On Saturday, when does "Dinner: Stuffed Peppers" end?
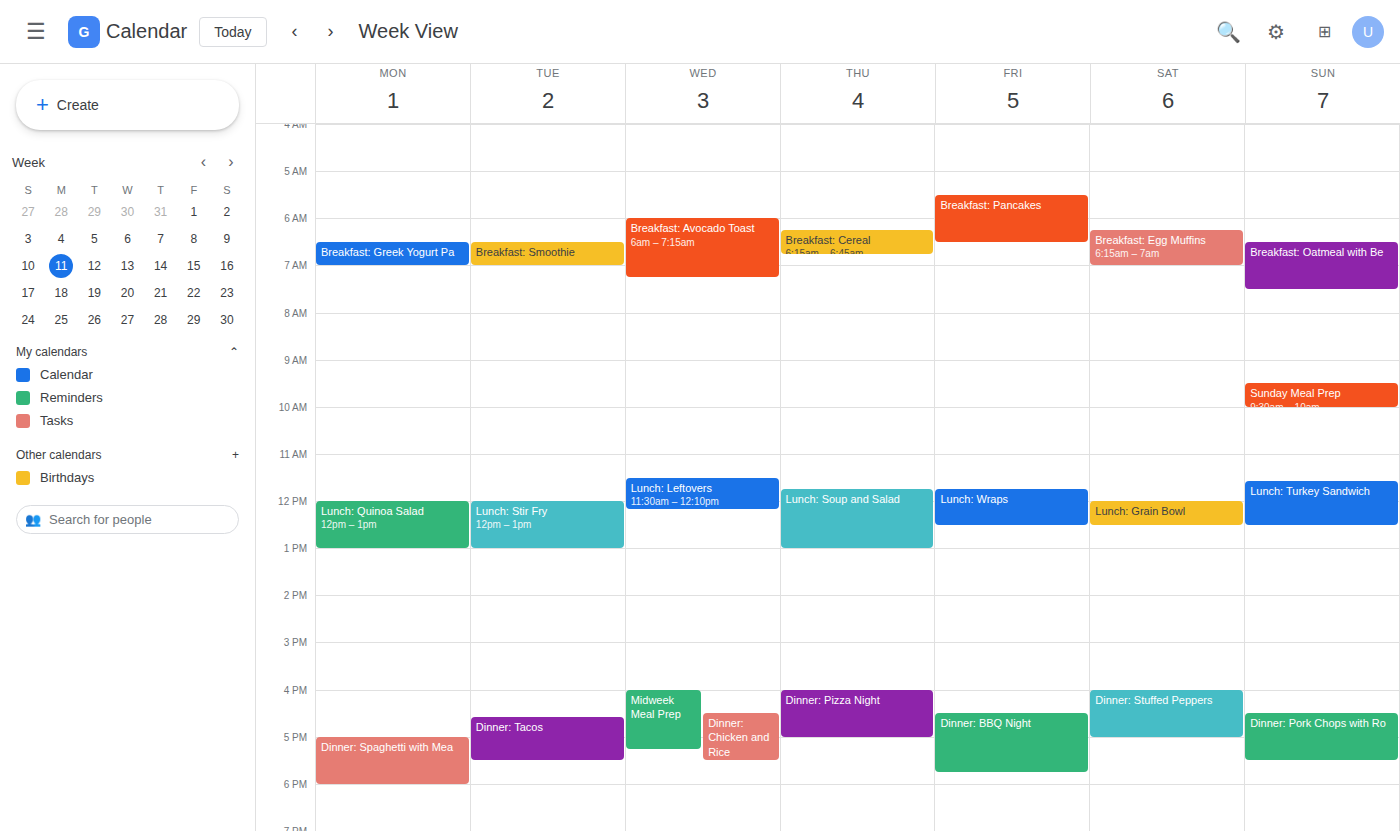
5:00 PM